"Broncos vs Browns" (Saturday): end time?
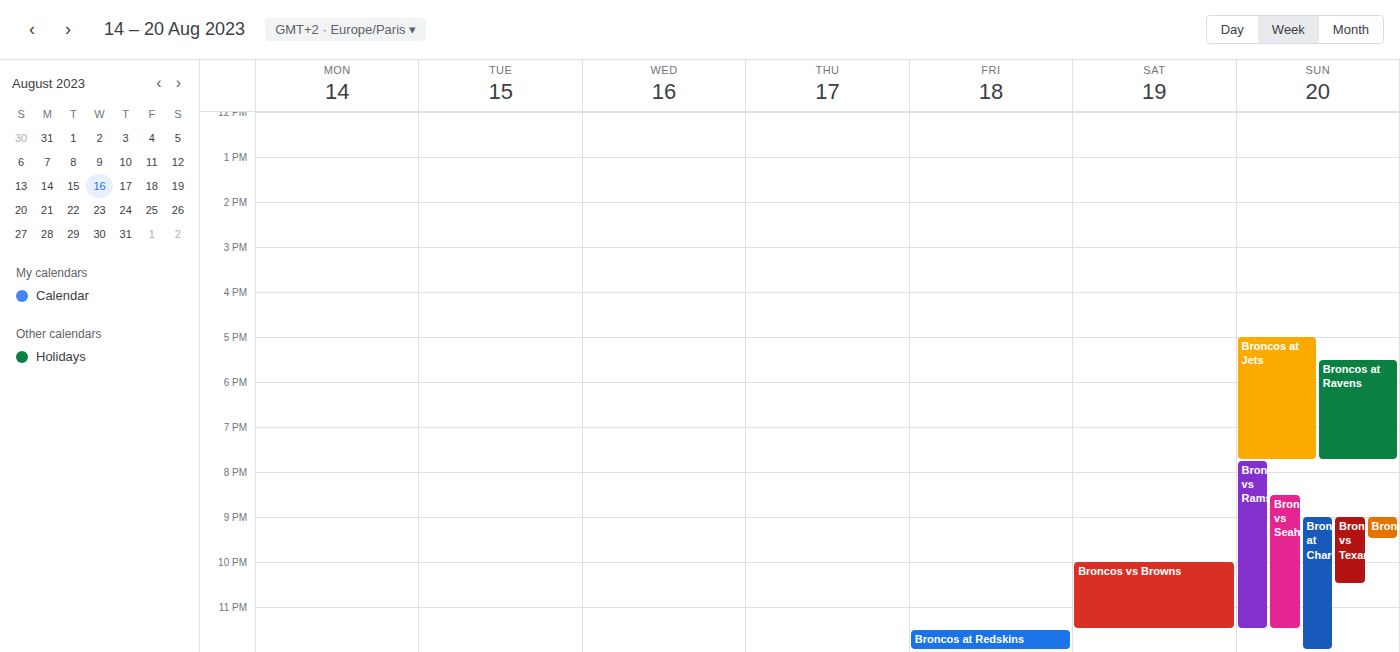
11:30 PM